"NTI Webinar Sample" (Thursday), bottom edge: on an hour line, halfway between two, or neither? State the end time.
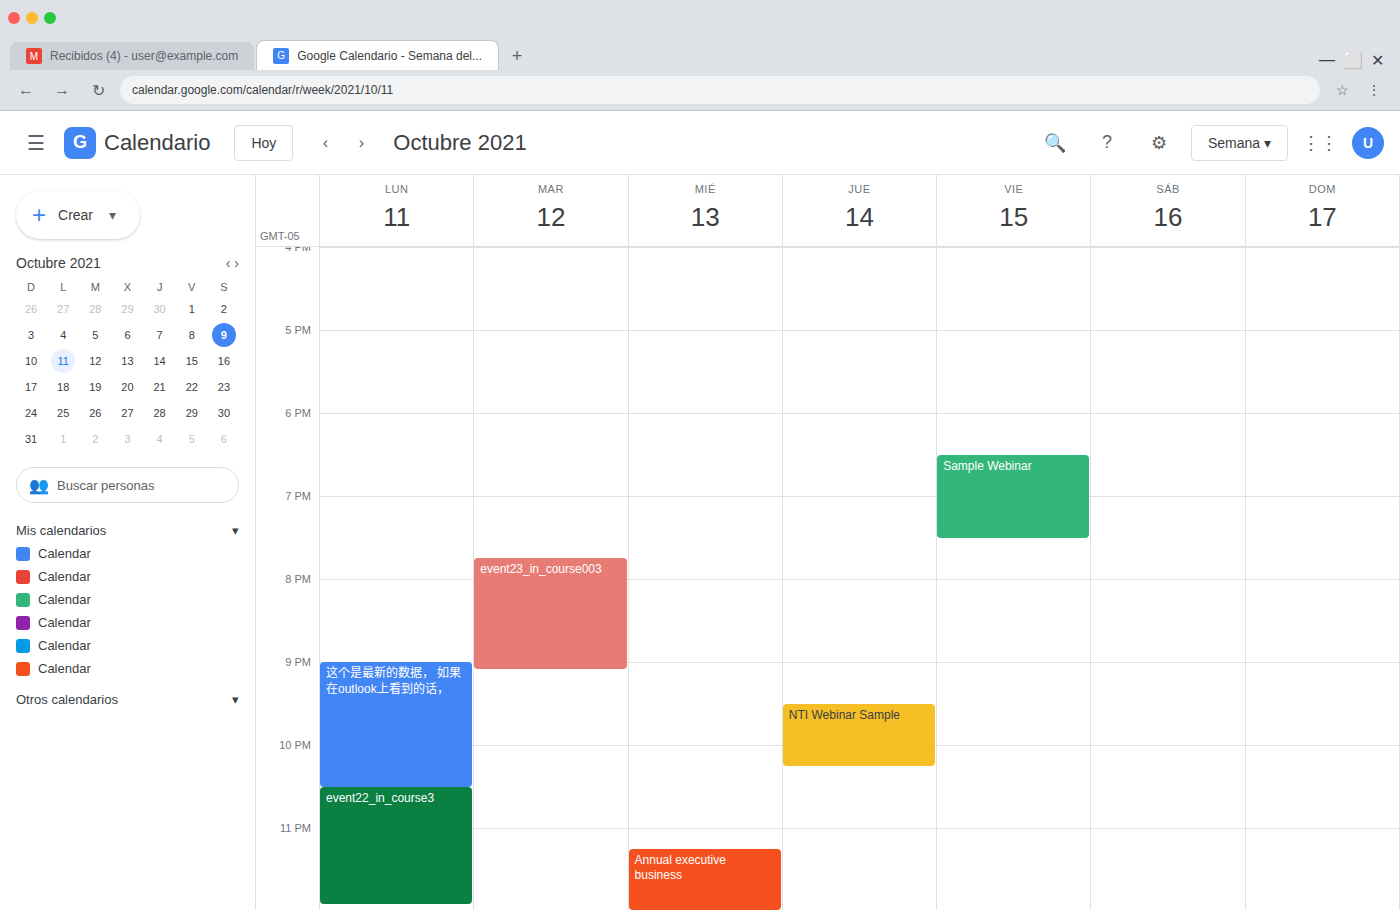
22:15 -- neither: a quarter of the way from the 22:00 line to the 23:00 line.